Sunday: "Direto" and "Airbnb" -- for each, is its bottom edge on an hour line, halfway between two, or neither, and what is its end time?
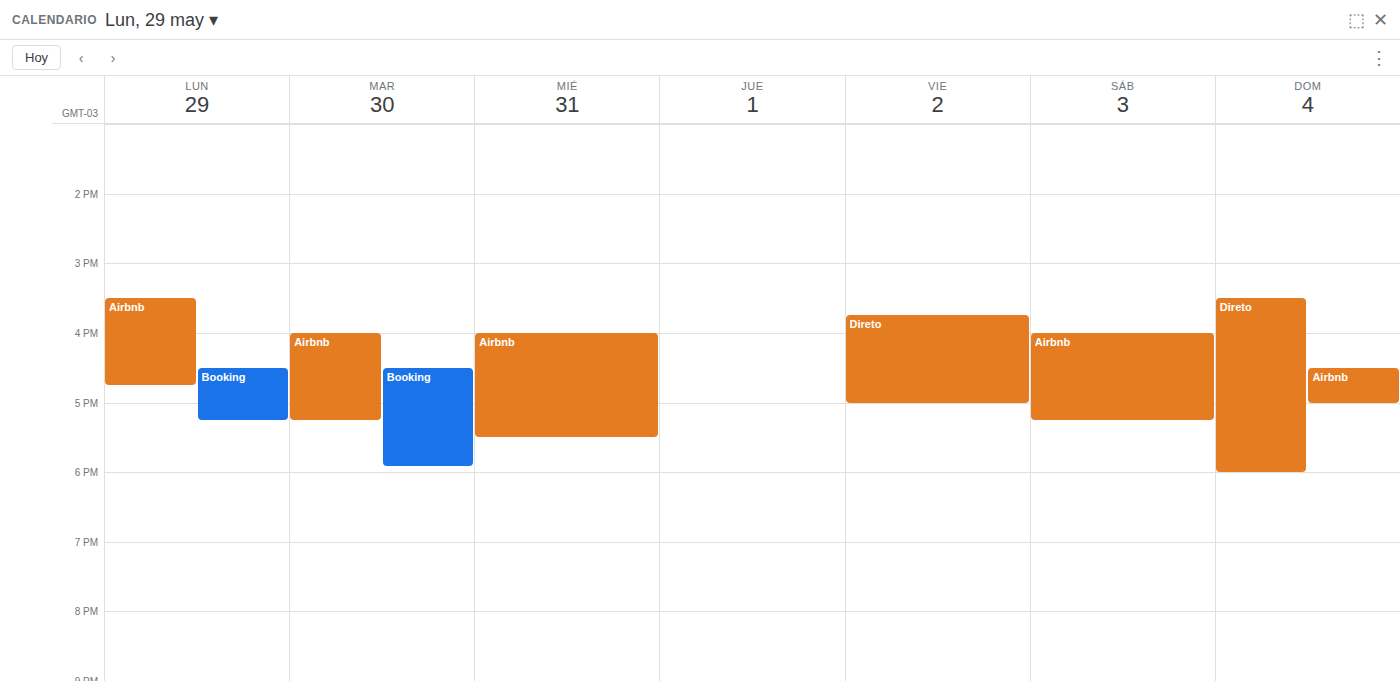
"Direto": 6:00 PM, exactly on the 6 PM line. "Airbnb": 5:00 PM, exactly on the 5 PM line.